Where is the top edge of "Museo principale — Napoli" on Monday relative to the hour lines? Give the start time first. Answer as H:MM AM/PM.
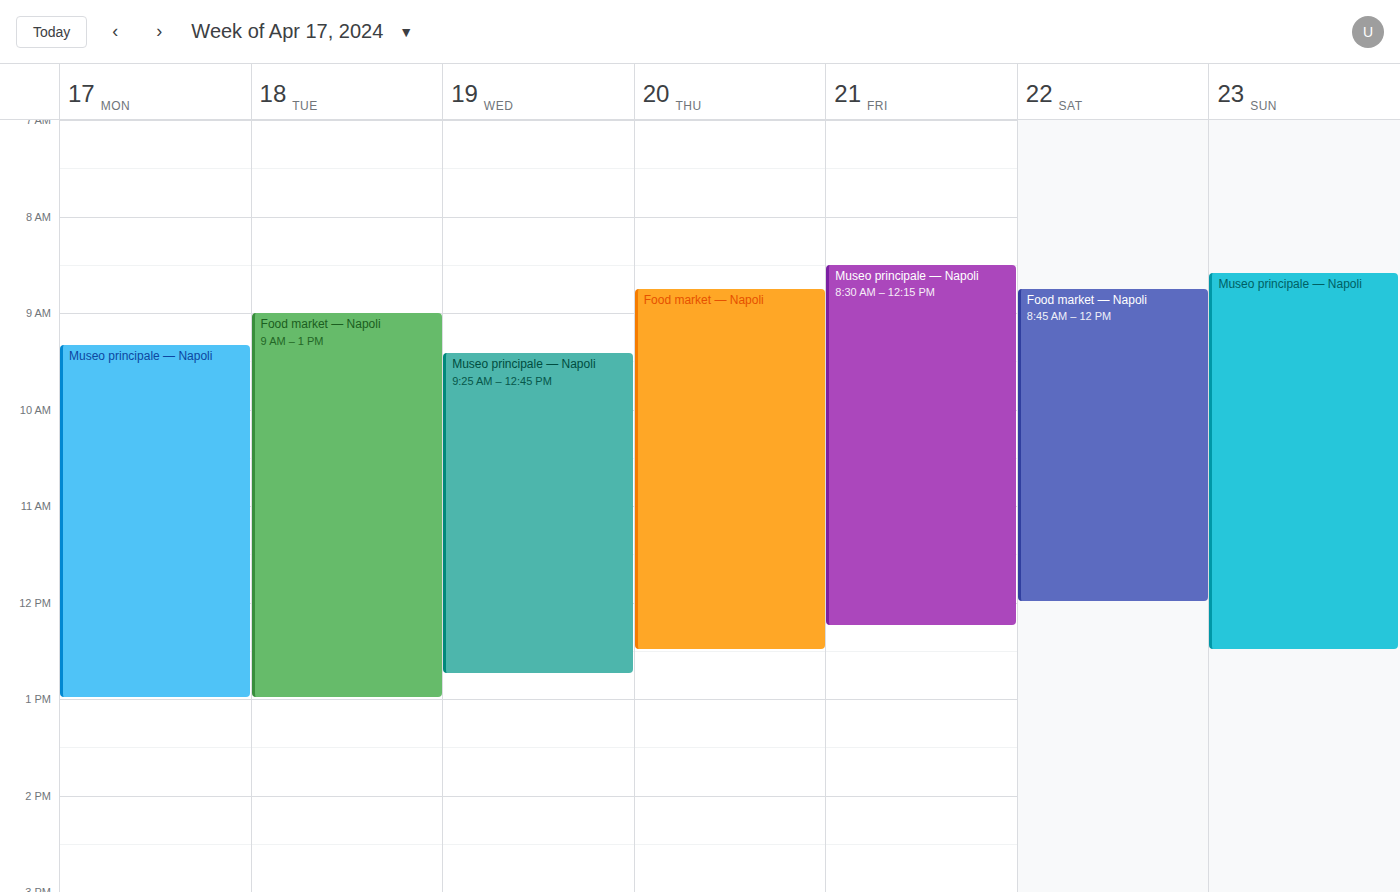
9:20 AM -- neither: 20 minutes below the 9 AM line and 40 minutes above the 10 AM line.